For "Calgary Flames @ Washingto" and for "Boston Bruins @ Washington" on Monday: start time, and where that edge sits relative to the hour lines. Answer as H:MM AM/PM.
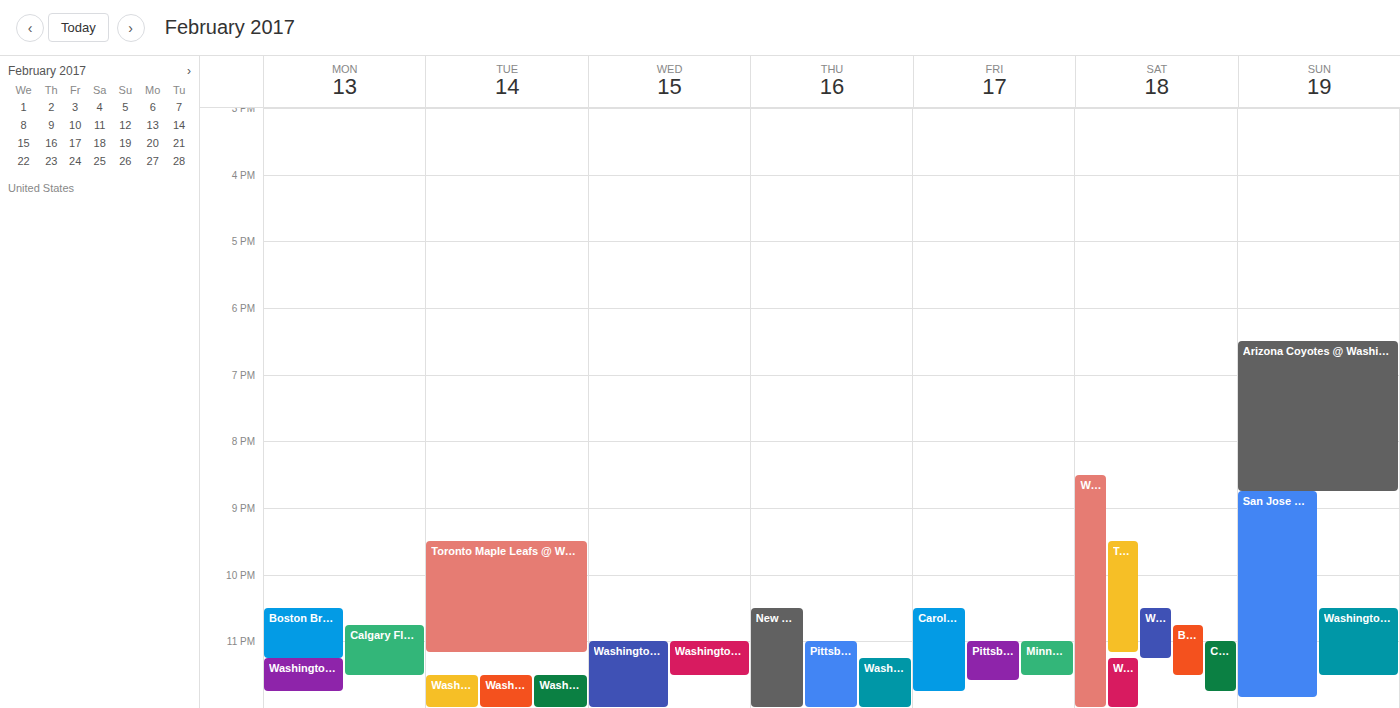
"Calgary Flames @ Washingto": 10:45 PM, neither: three quarters of the way from the 10 PM line to the 11 PM line. "Boston Bruins @ Washington": 10:30 PM, halfway between the 10 PM and 11 PM lines.